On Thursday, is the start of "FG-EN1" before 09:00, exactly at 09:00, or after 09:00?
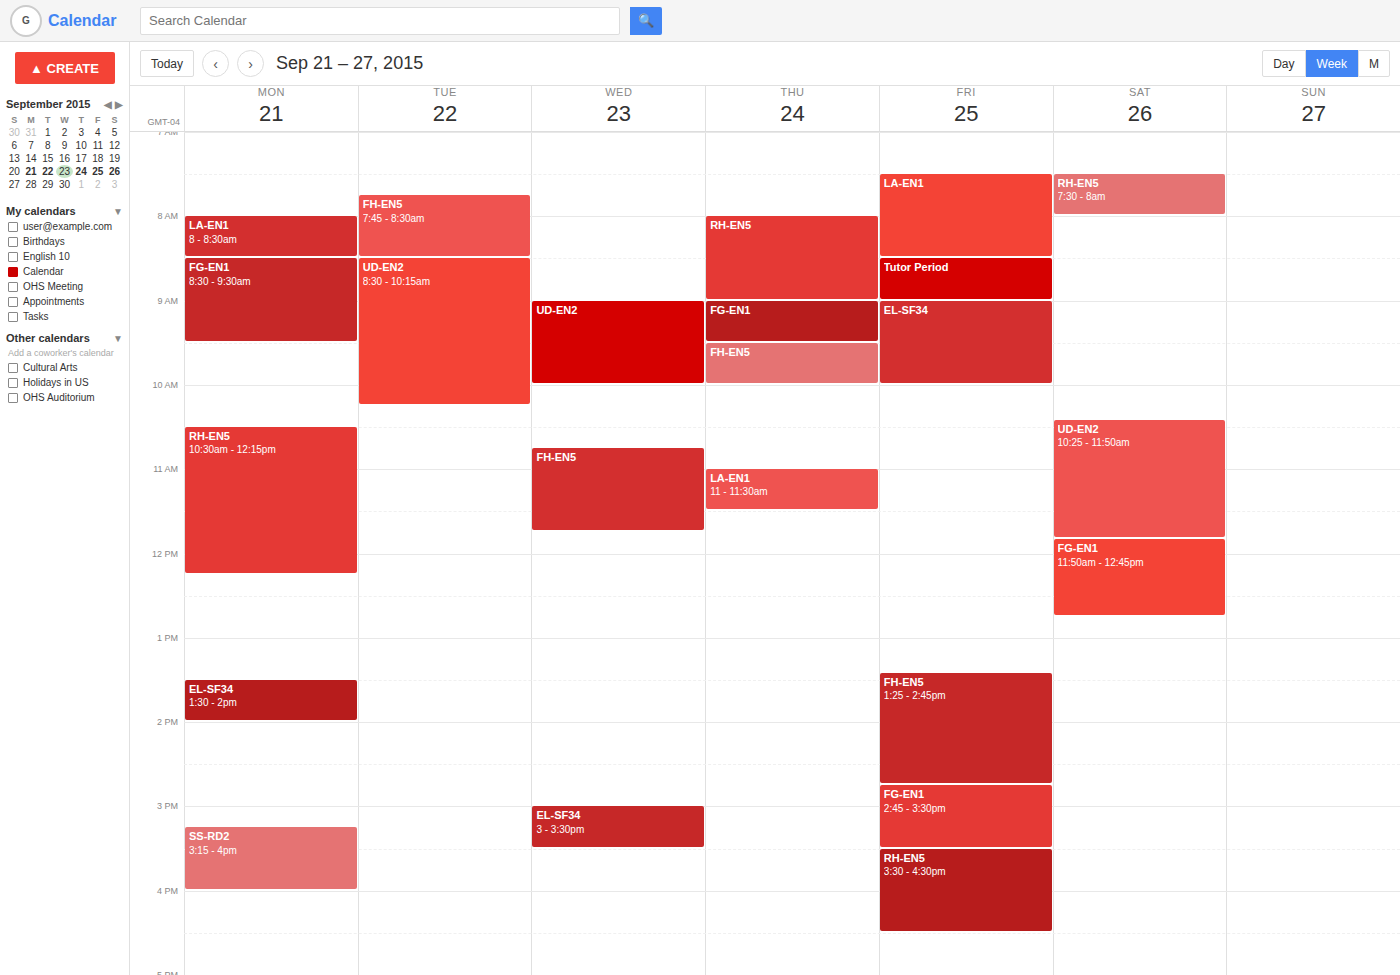
09:00 -- exactly at 09:00, on the 09:00 line.